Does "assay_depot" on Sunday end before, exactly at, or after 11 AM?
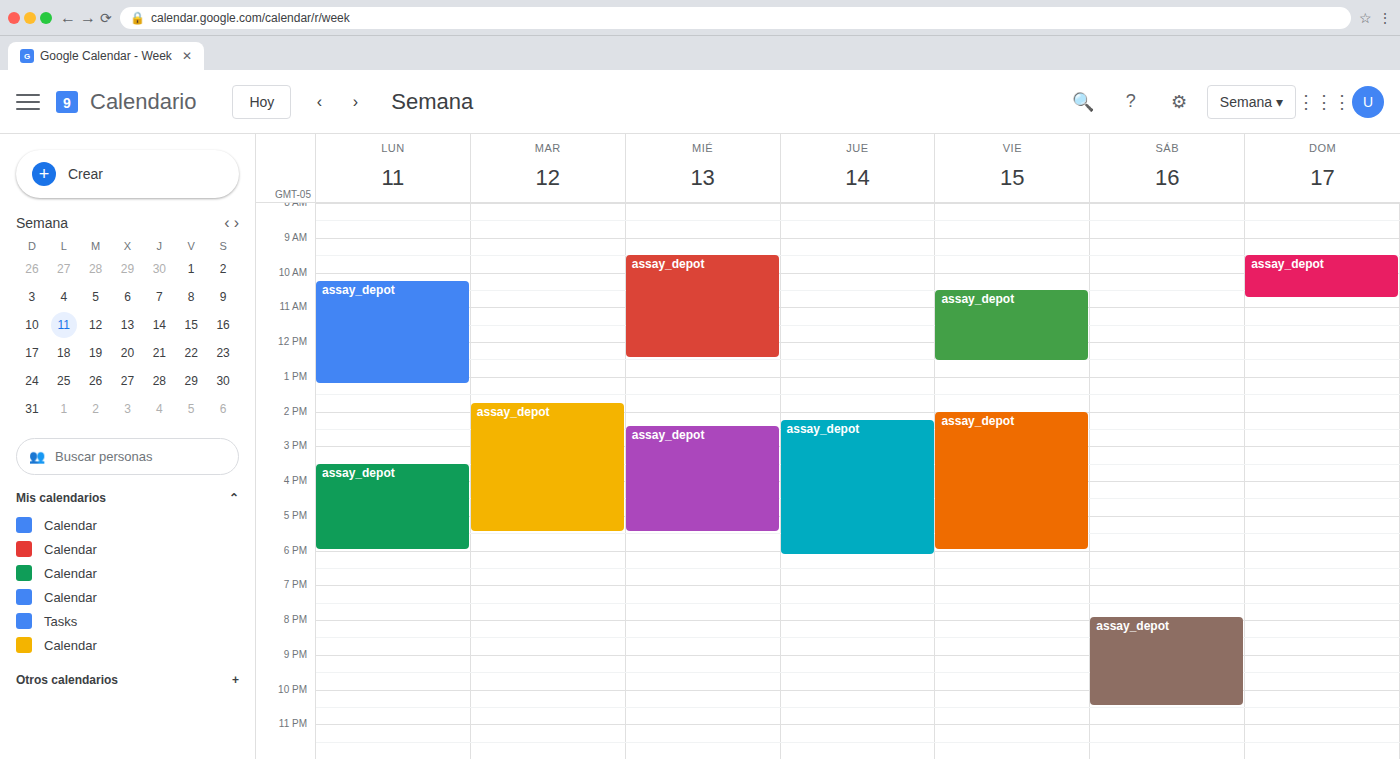
10:45 AM -- before 11 AM, 15 minutes above the 11 AM line.